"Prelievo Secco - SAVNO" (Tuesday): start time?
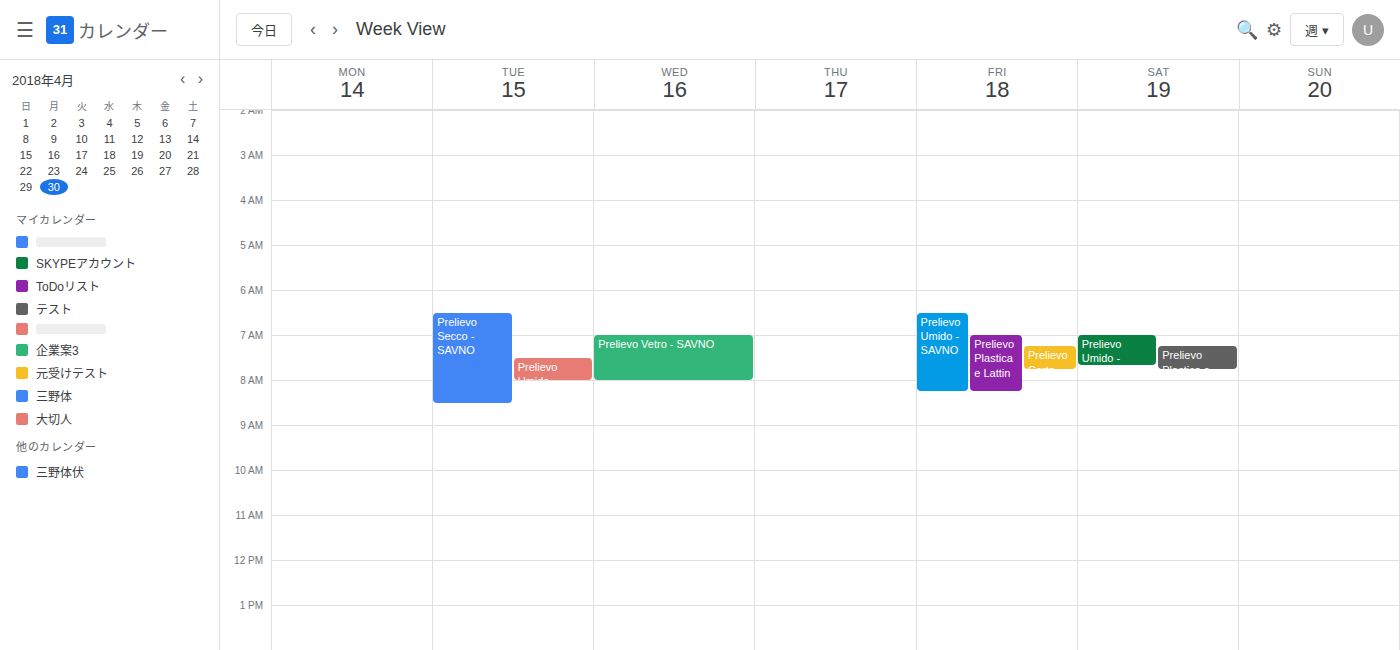
6:30 AM